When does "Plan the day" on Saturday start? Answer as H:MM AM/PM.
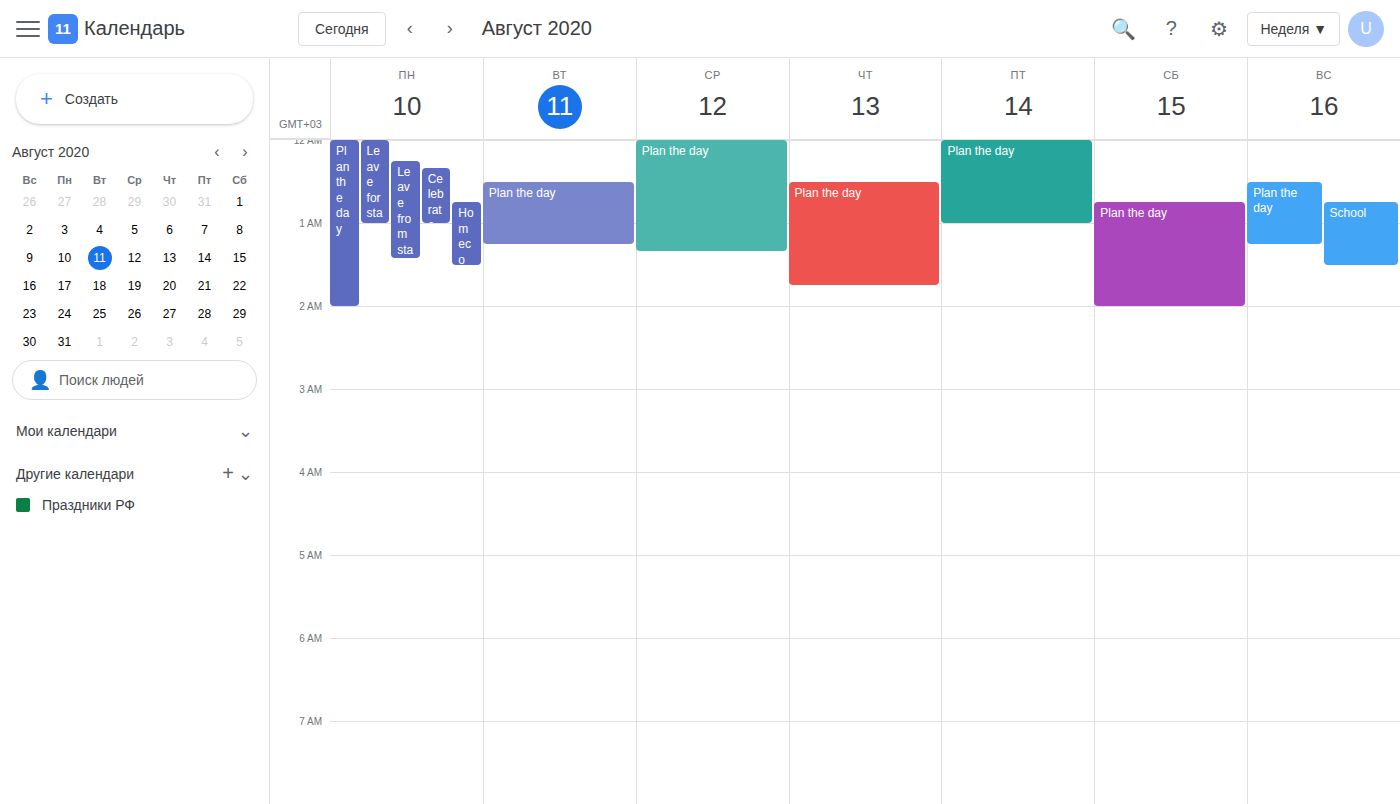
12:45 AM